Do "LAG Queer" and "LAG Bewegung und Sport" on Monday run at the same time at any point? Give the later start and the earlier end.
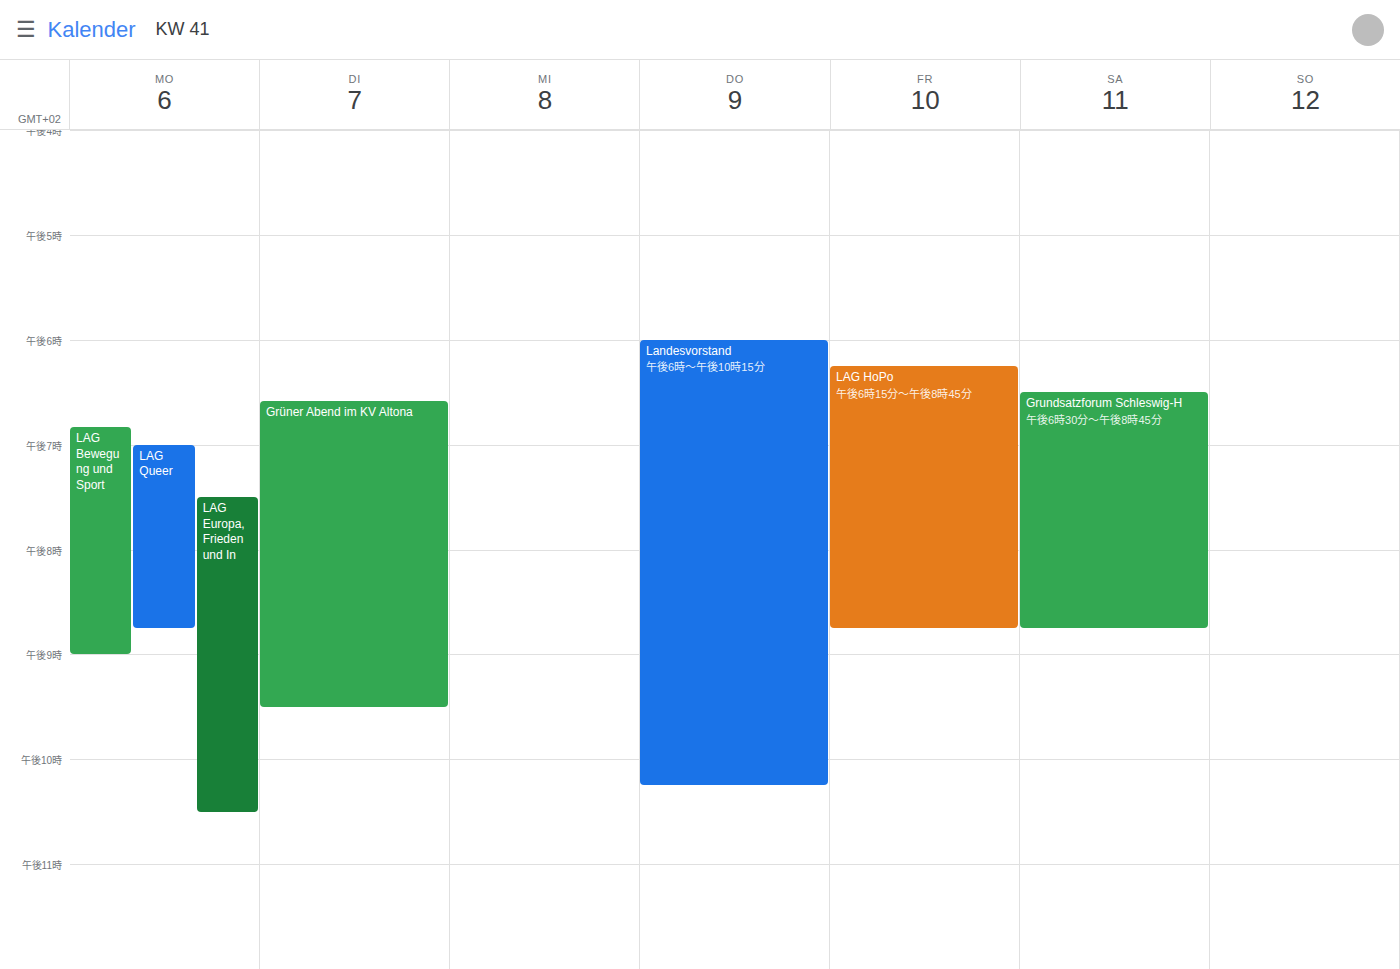
"LAG Queer" runs 7:00 PM to 8:45 PM, inside "LAG Bewegung und Sport" -- they overlap.